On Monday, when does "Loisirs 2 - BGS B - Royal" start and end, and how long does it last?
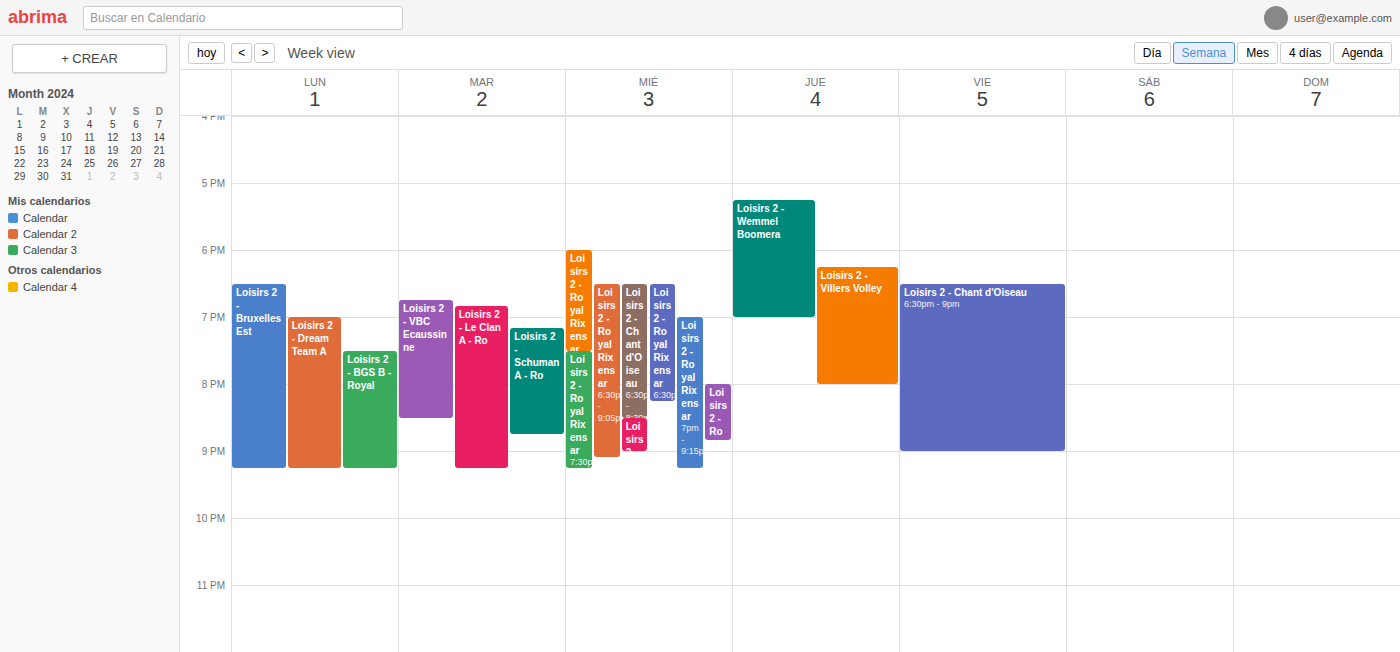
7:30 PM to 9:15 PM, 1 hour 45 minutes